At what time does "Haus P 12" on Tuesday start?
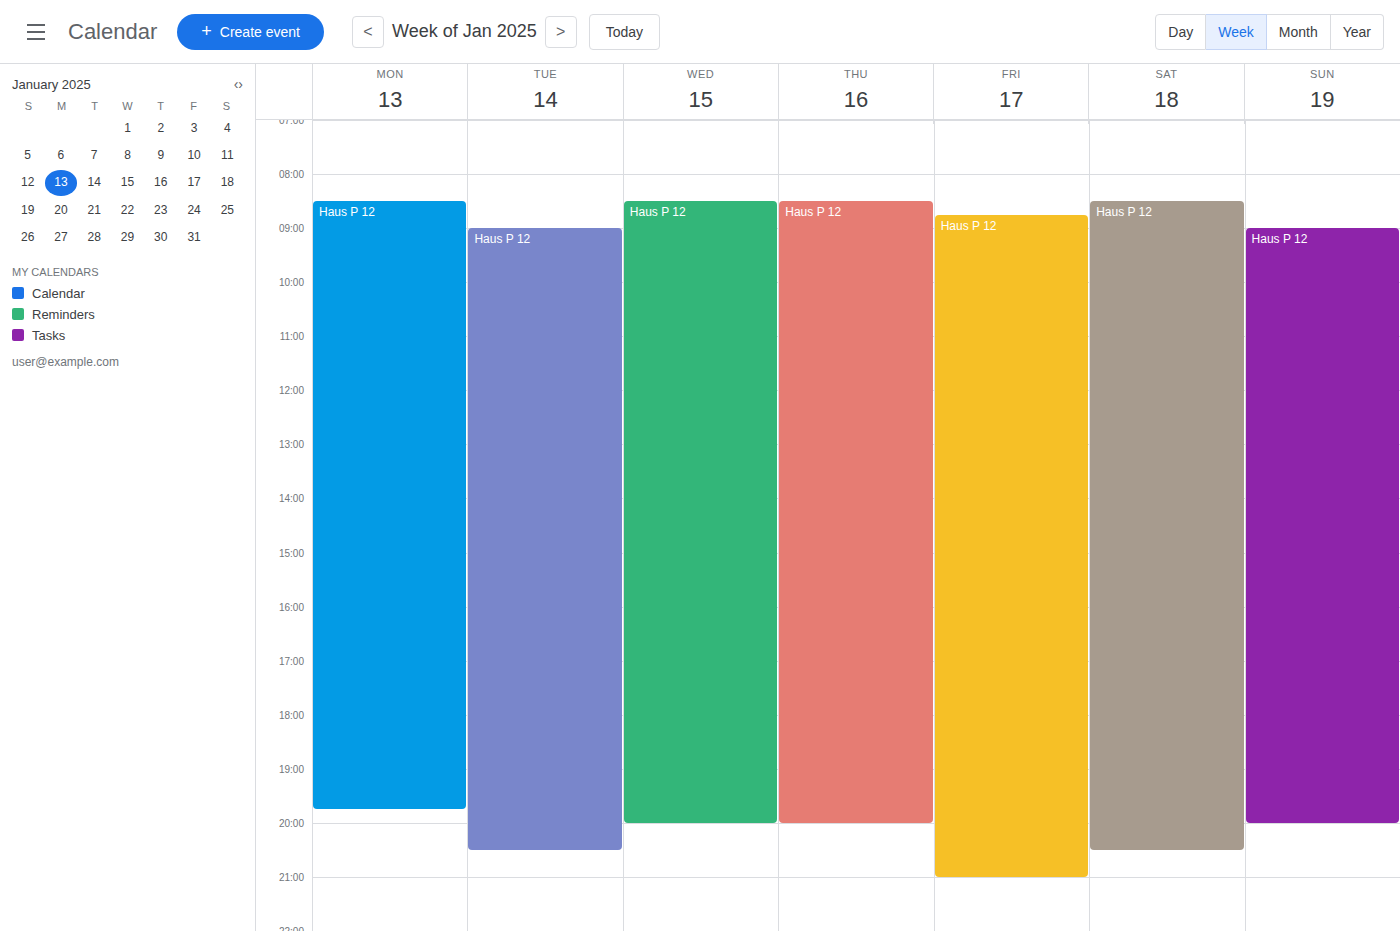
9:00 AM